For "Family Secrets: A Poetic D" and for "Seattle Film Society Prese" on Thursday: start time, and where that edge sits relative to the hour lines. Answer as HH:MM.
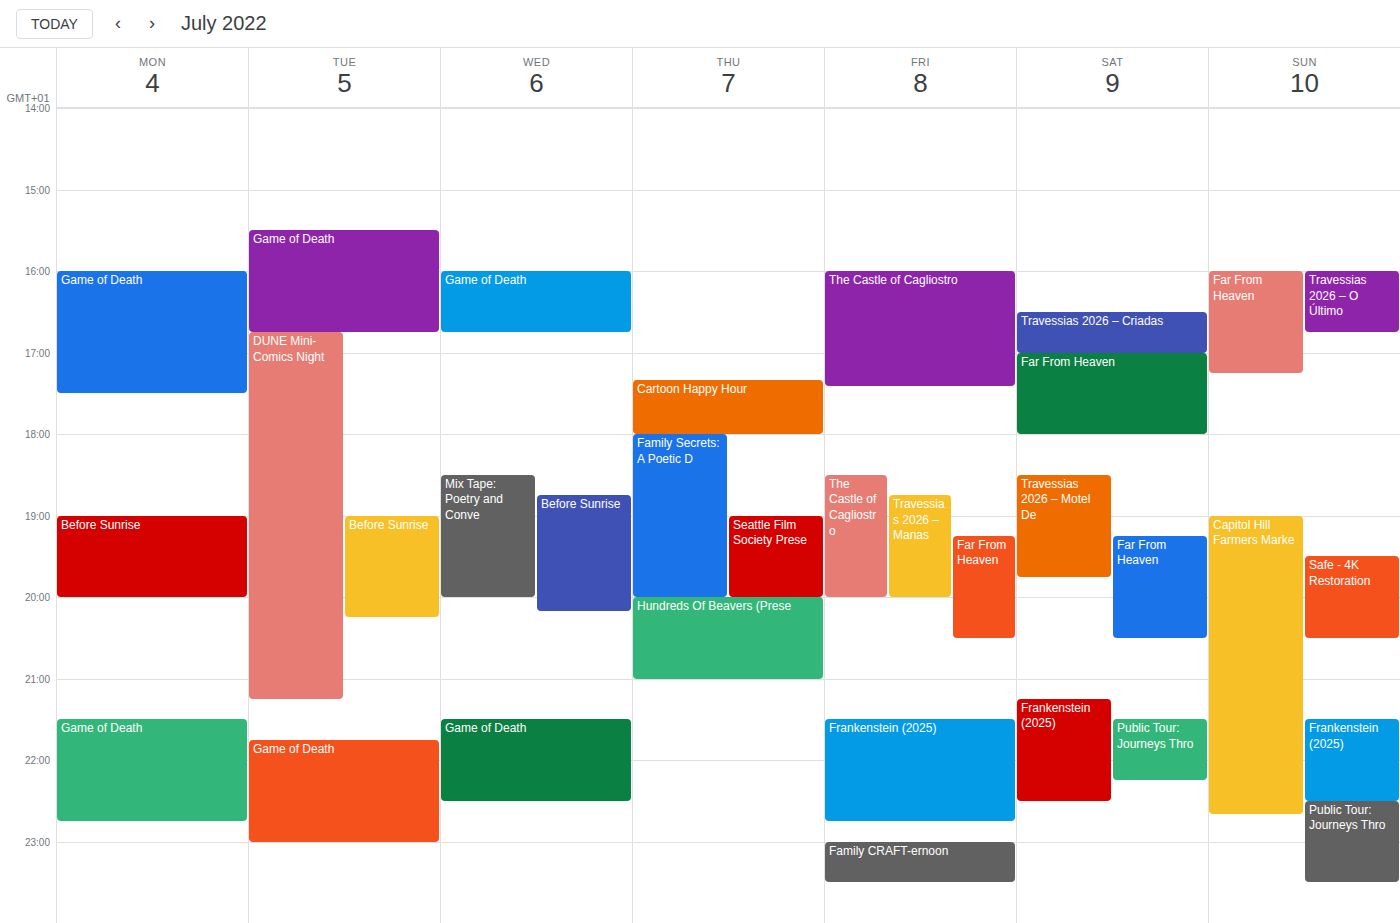
"Family Secrets: A Poetic D": 18:00, exactly on the 18:00 line. "Seattle Film Society Prese": 19:00, exactly on the 19:00 line.